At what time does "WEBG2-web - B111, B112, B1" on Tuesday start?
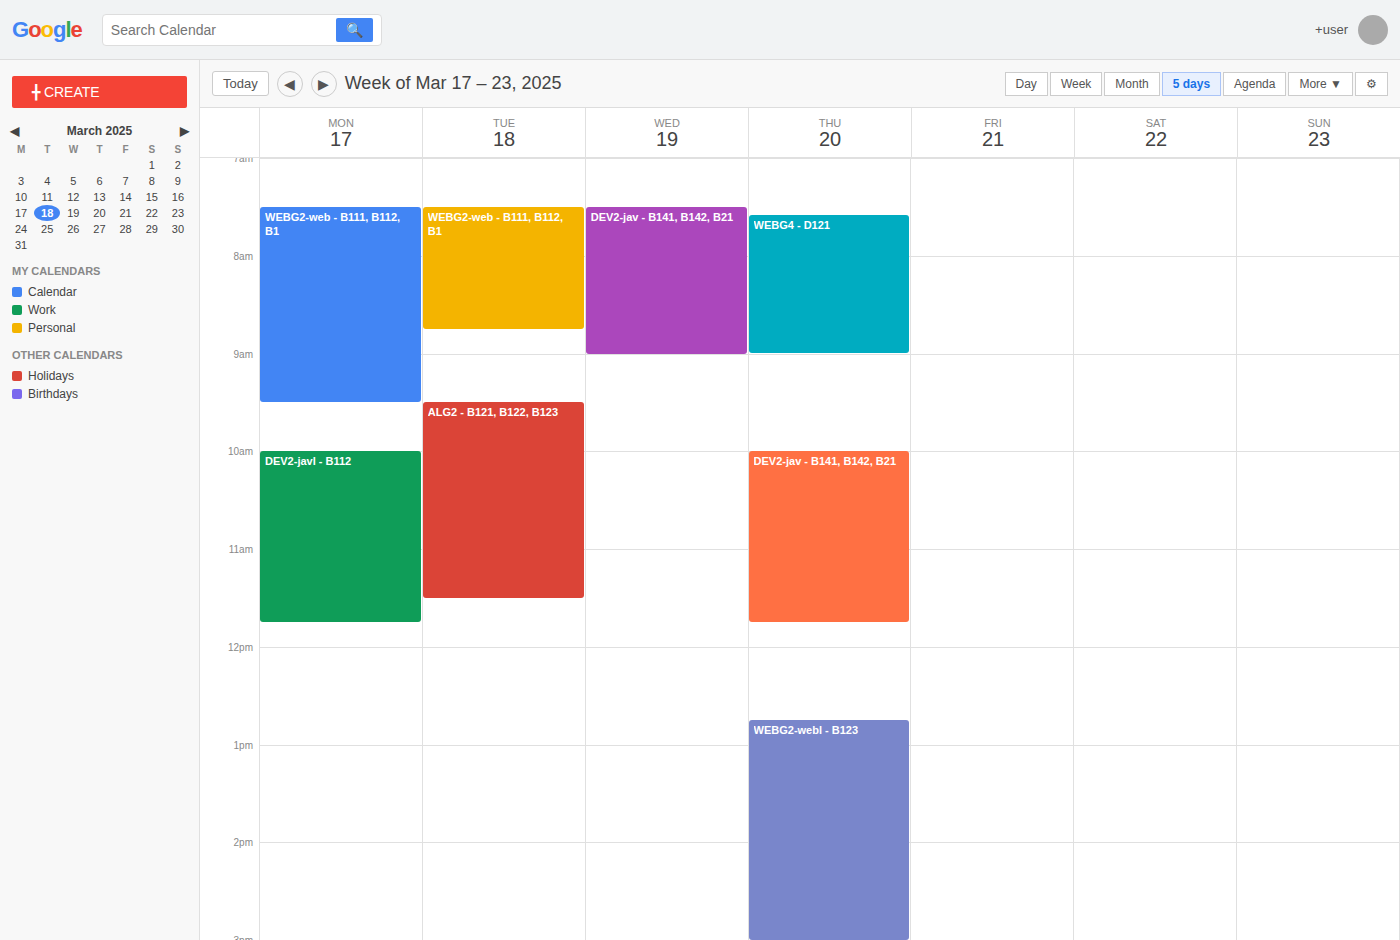
7:30 AM